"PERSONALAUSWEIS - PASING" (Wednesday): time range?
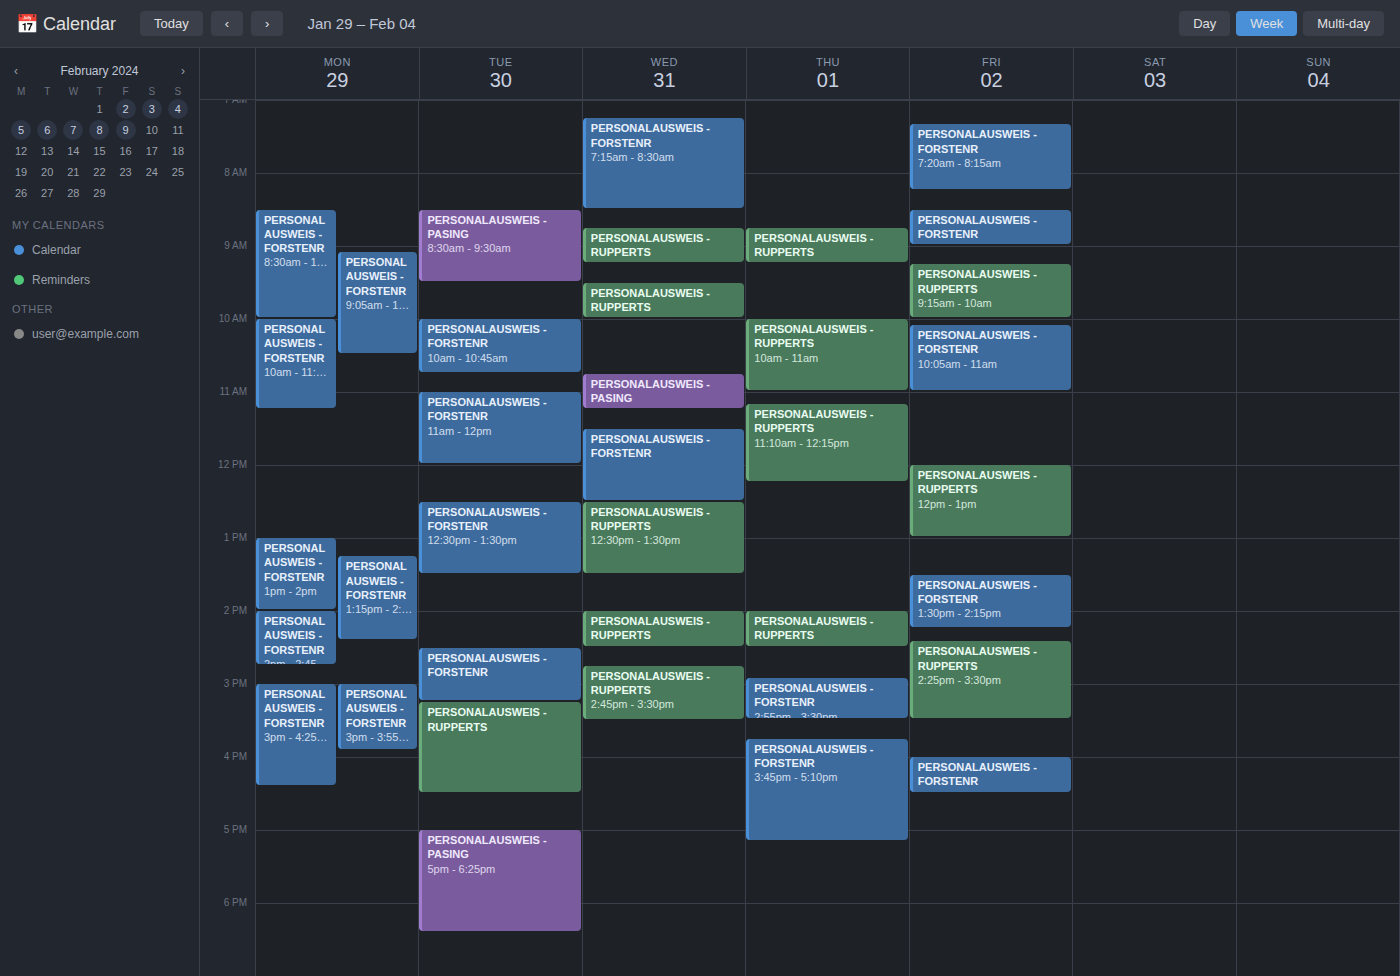
10:45 to 11:15